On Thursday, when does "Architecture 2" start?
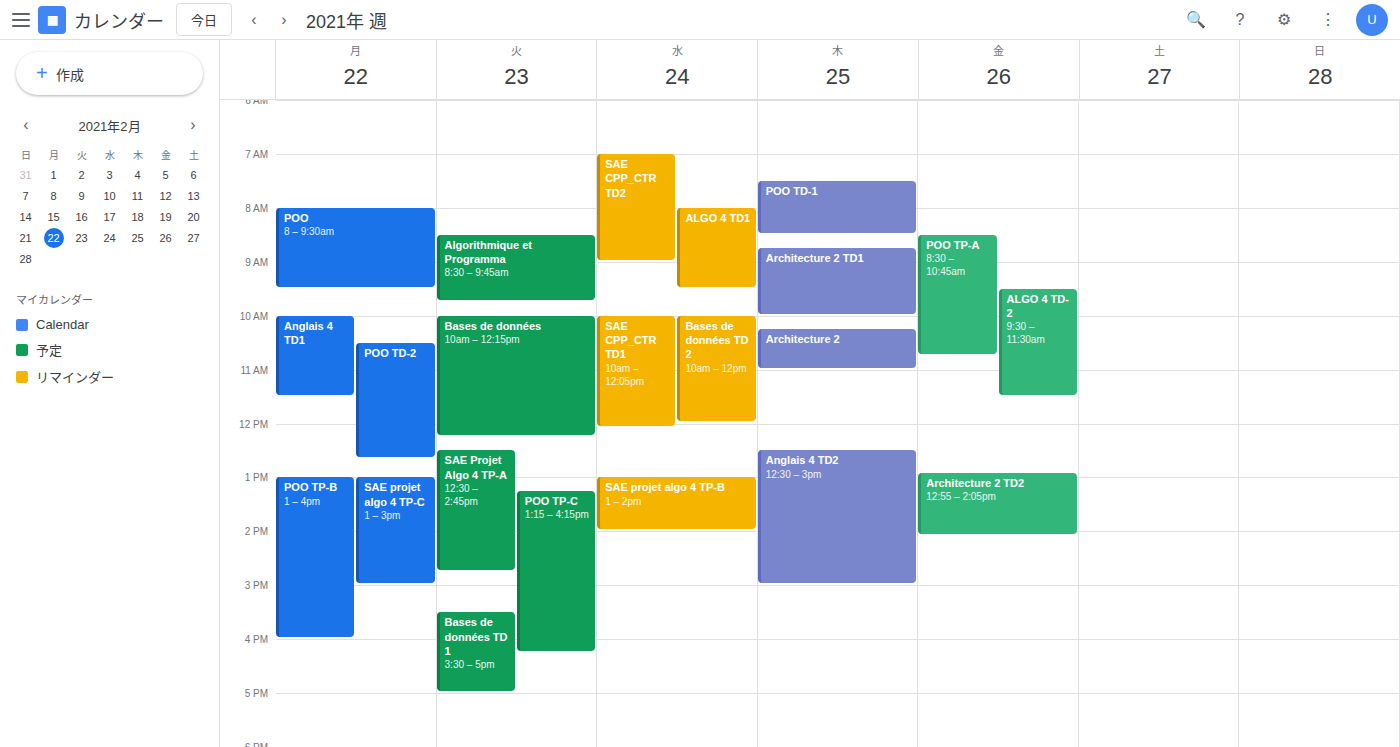
10:15 AM